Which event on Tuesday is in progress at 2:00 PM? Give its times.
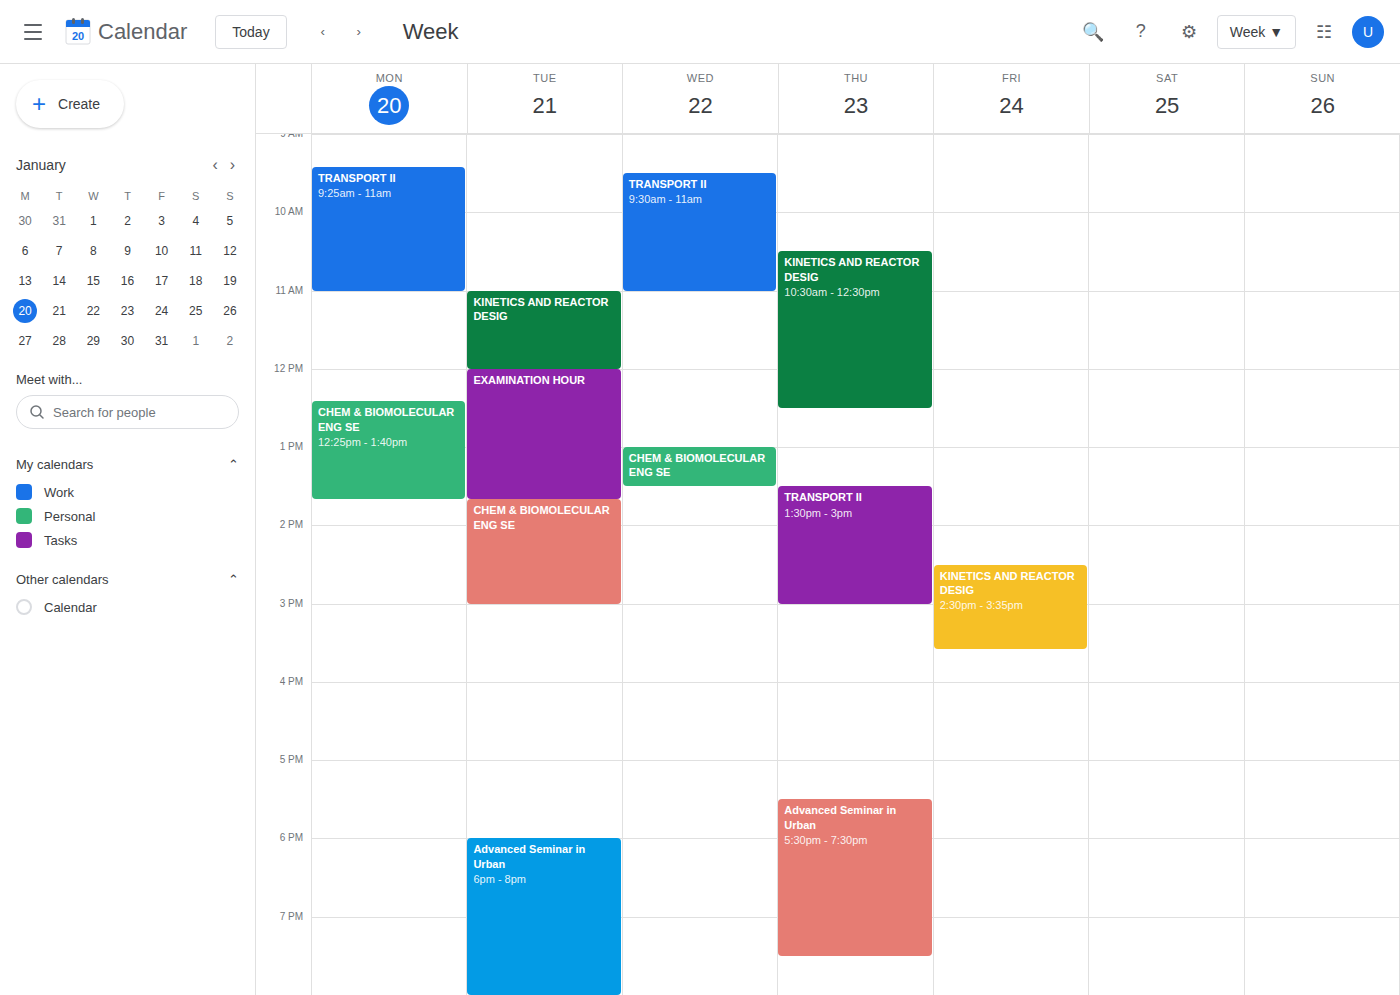
"CHEM & BIOMOLECULAR ENG SE", 1:40 PM to 3:00 PM